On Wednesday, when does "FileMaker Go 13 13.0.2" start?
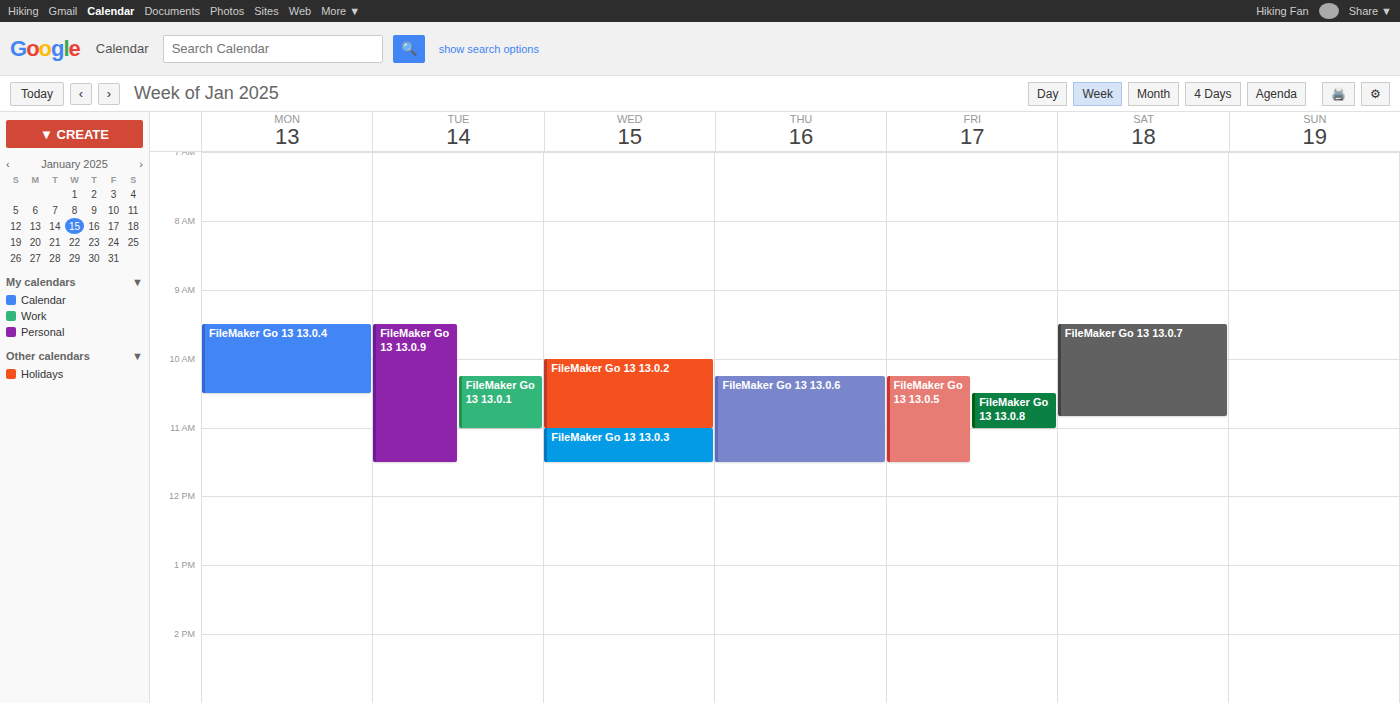
10:00 AM